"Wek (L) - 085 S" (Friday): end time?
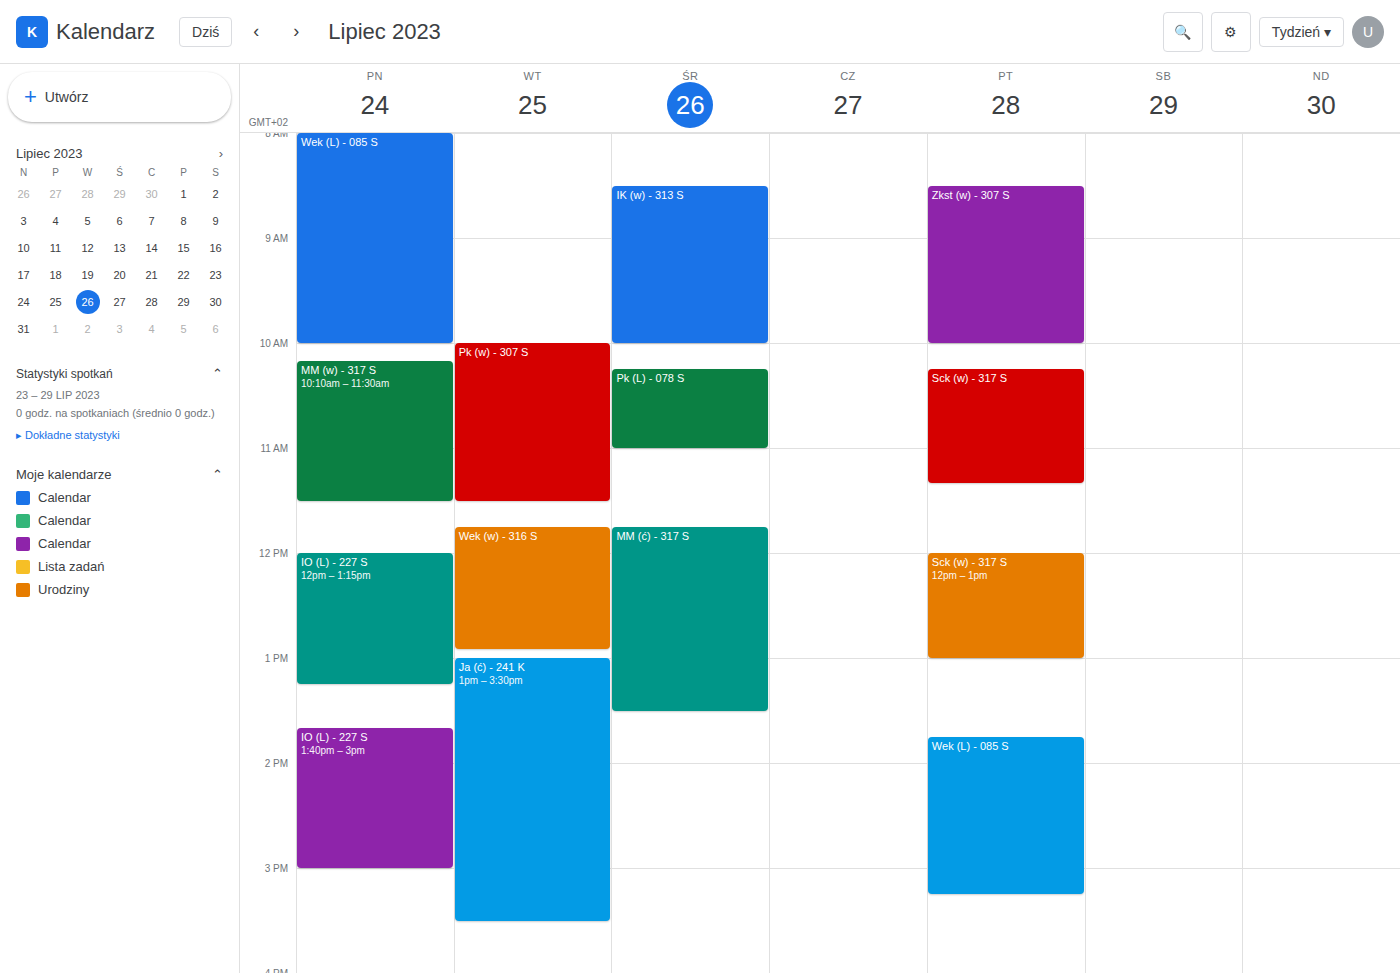
15:15